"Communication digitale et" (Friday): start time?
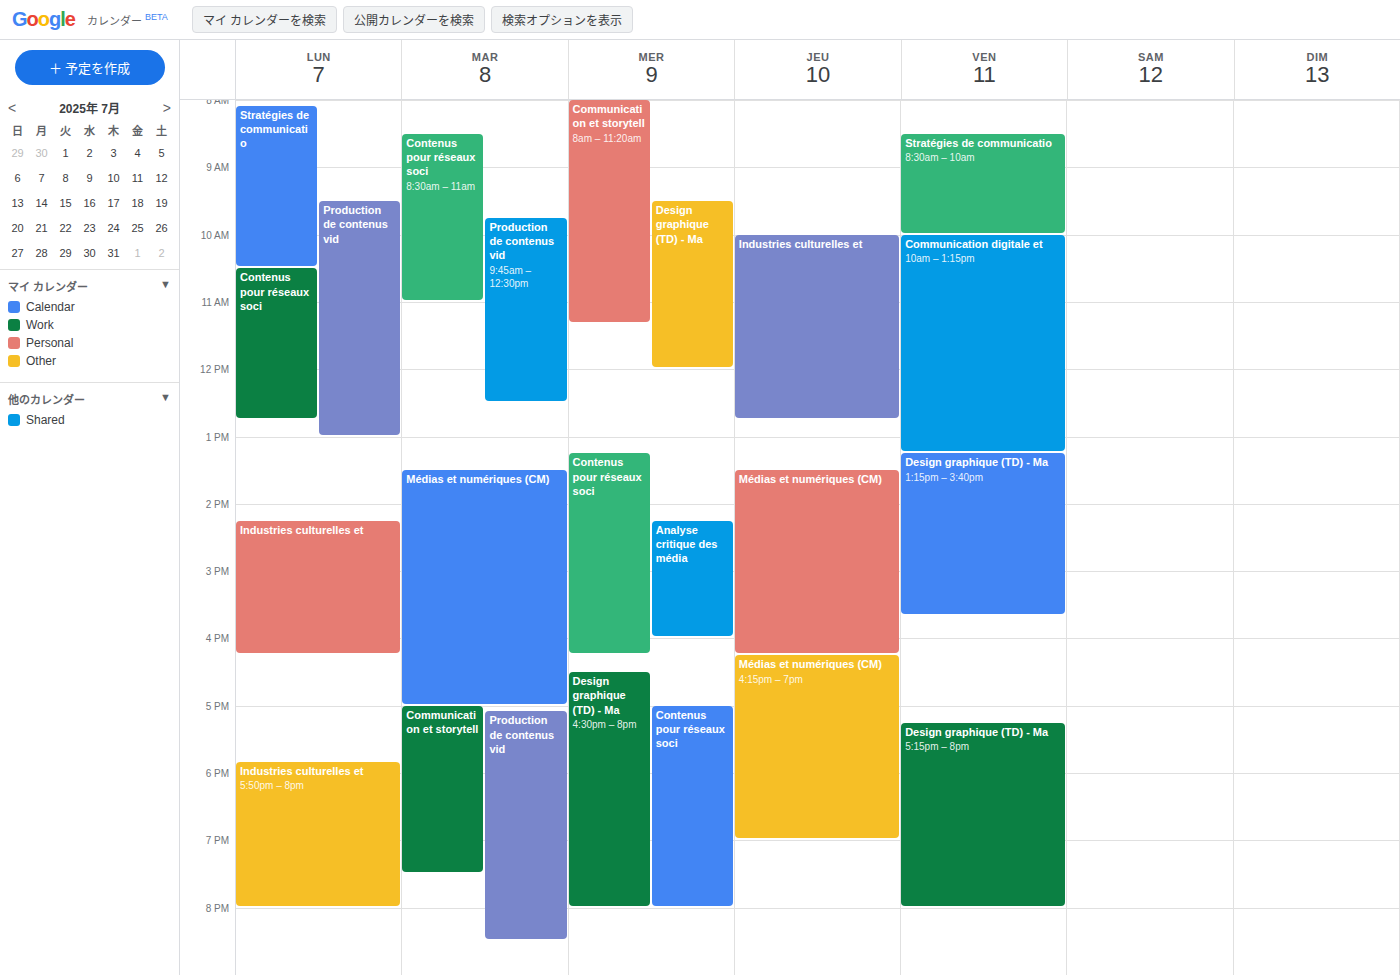
10:00 AM